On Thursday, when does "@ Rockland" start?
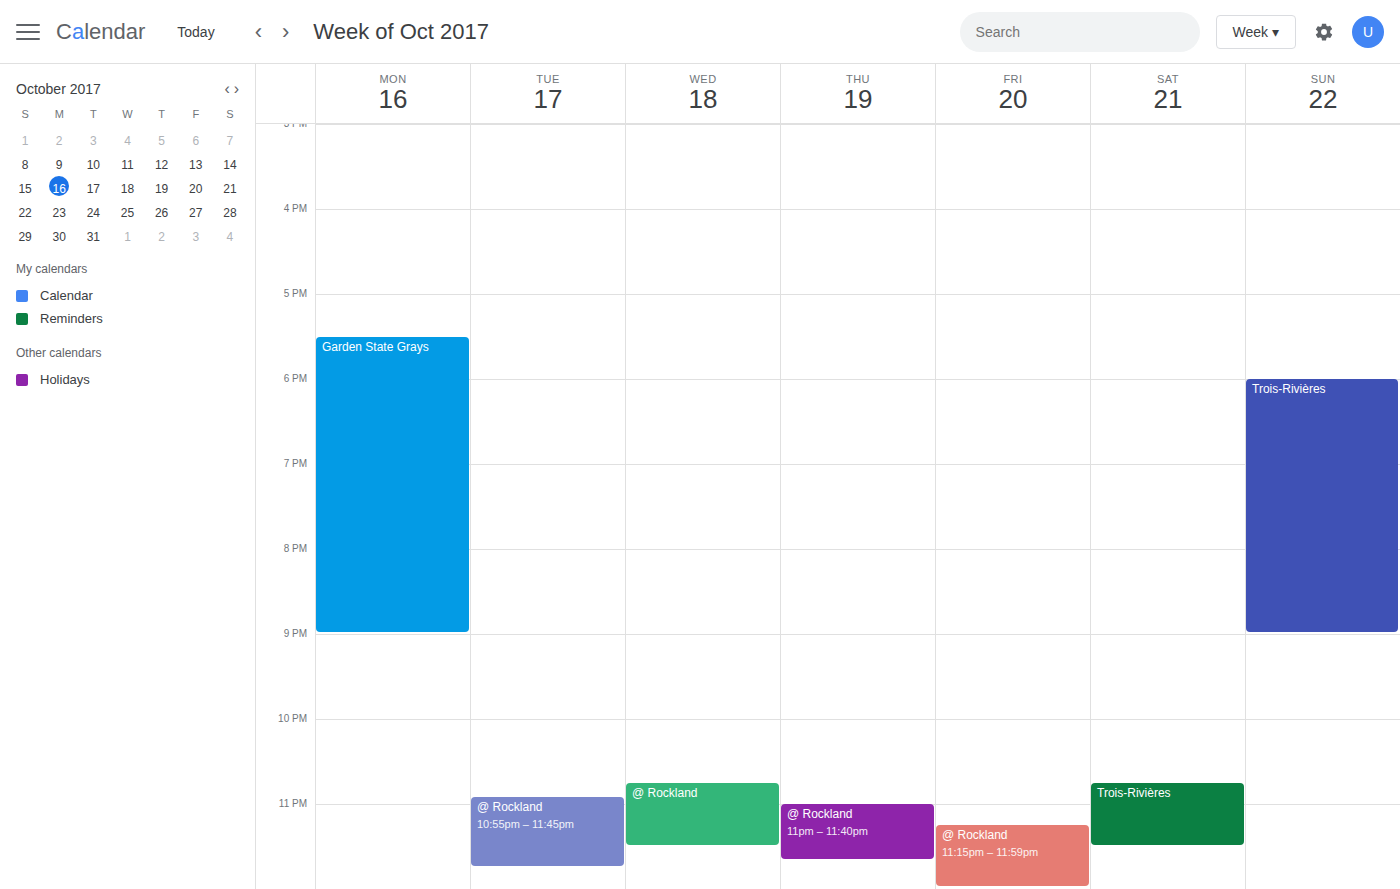
11:00 PM